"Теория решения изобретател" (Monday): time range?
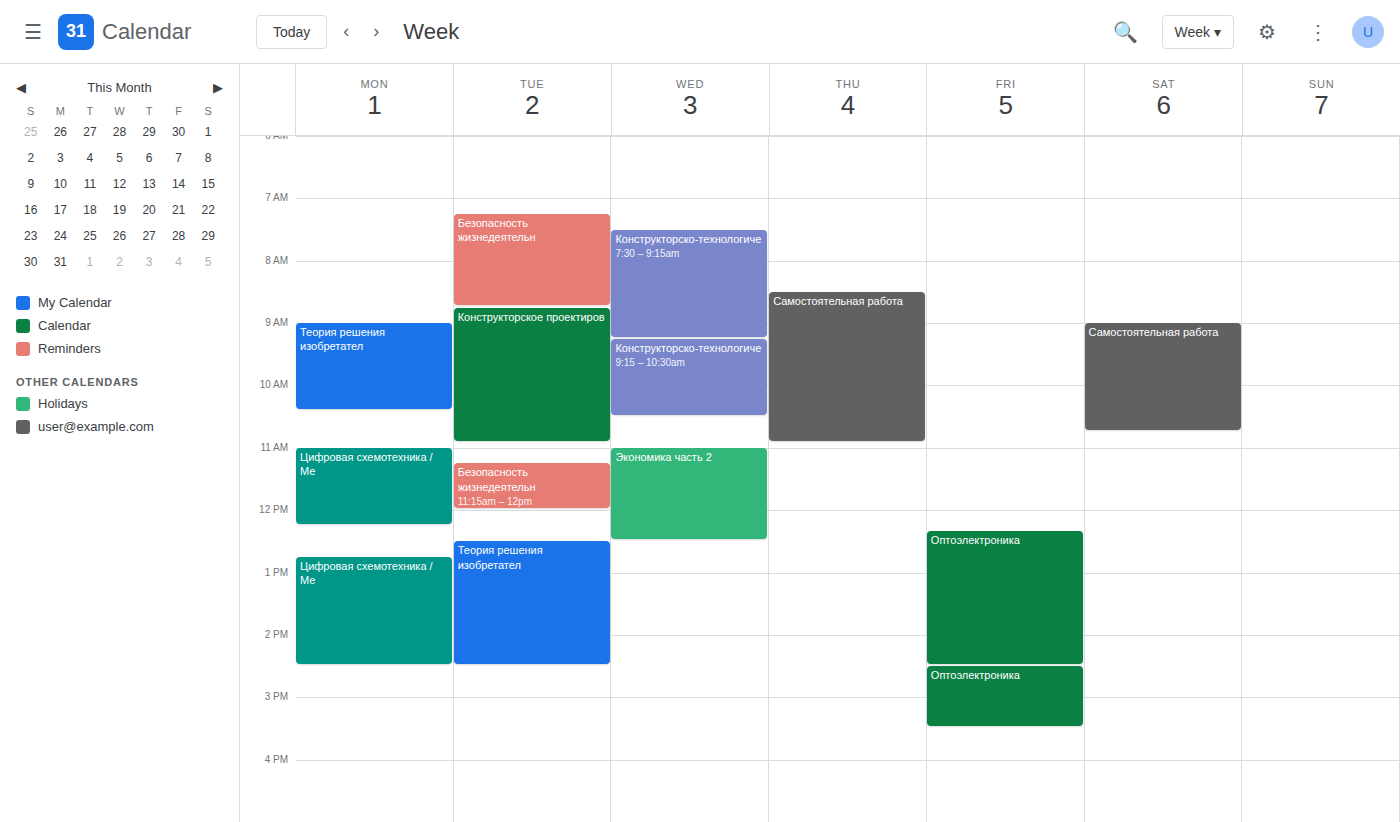
9:00 AM to 10:25 AM